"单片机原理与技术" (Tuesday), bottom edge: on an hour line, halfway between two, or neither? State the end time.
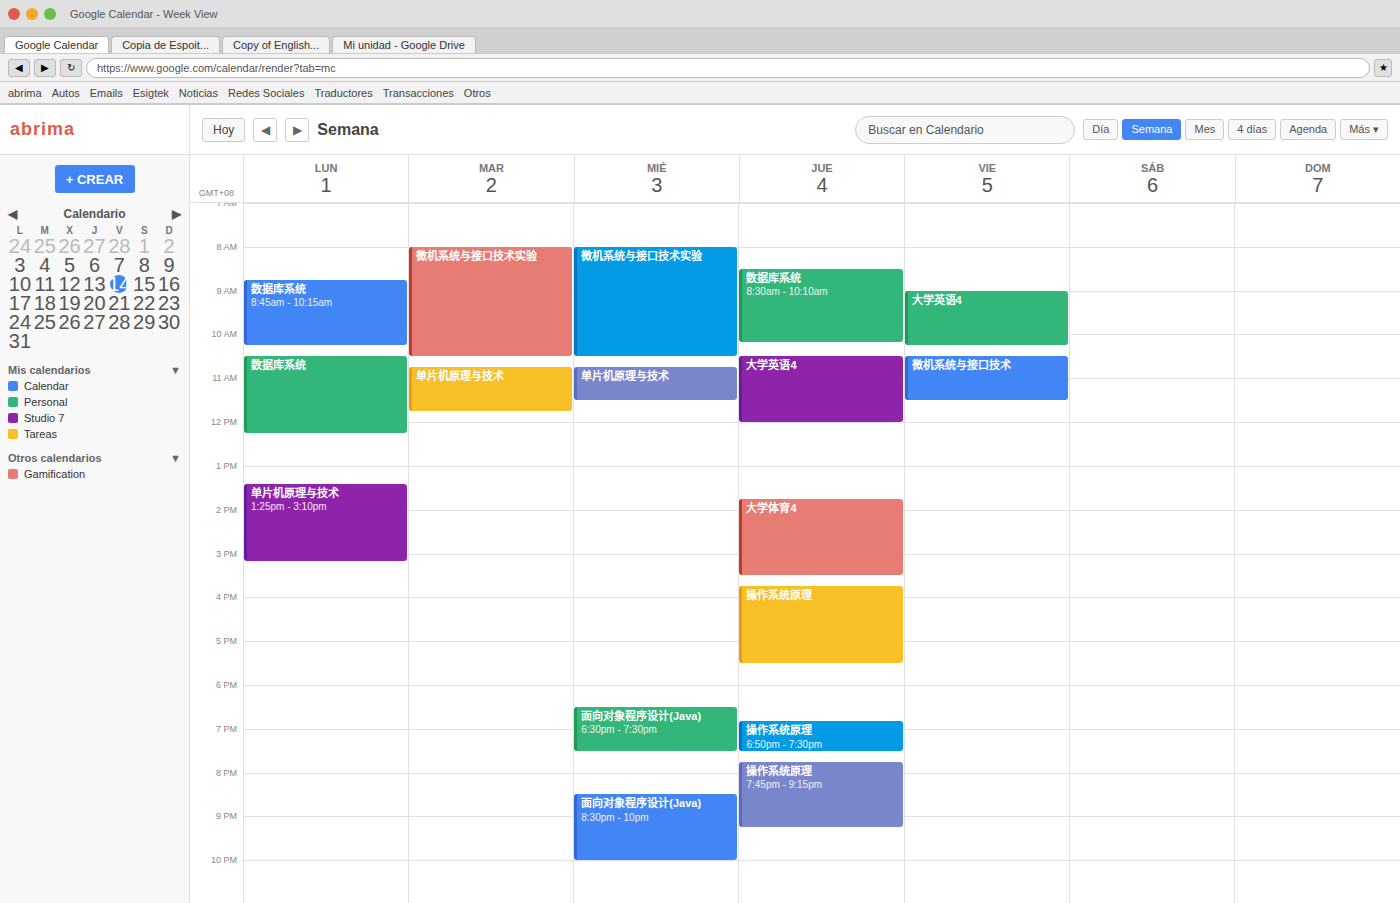
11:45 AM -- neither: three quarters of the way from the 11 AM line to the 12 PM line.